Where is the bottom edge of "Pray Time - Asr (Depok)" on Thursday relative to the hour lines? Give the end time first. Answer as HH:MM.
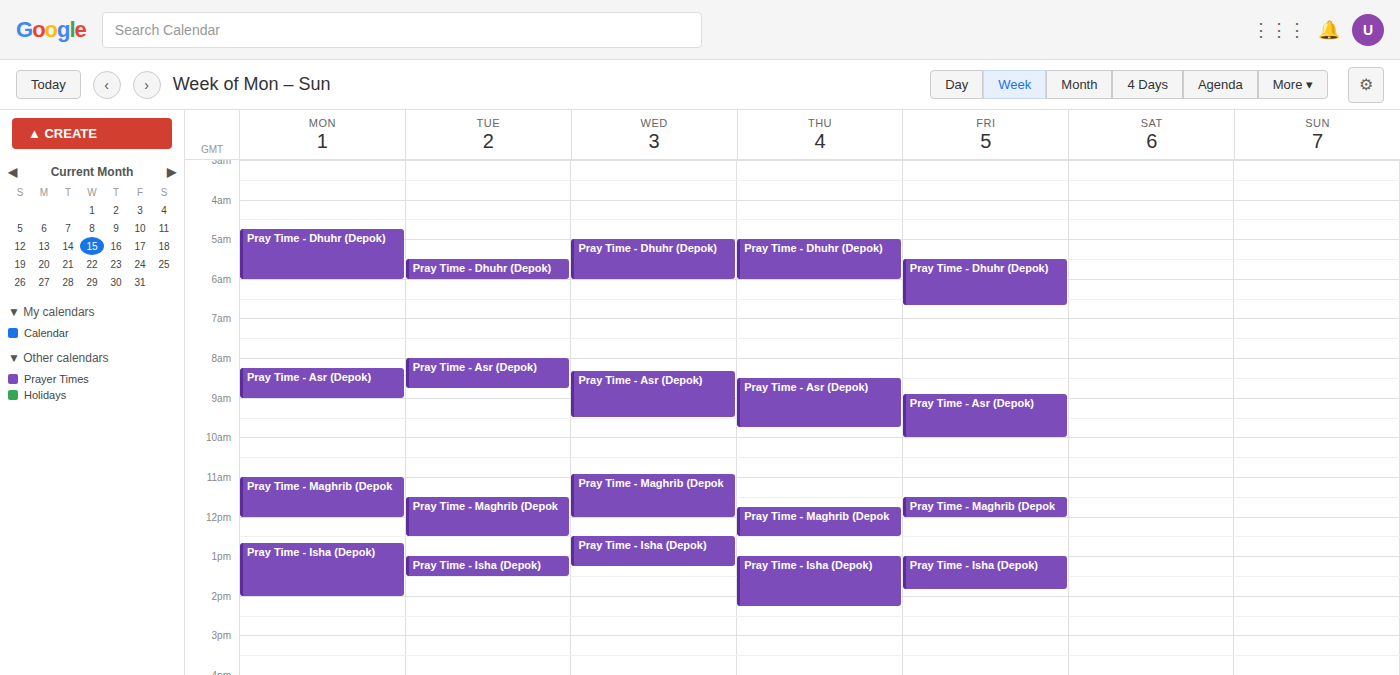
09:45 -- neither: three quarters of the way from the 09:00 line to the 10:00 line.